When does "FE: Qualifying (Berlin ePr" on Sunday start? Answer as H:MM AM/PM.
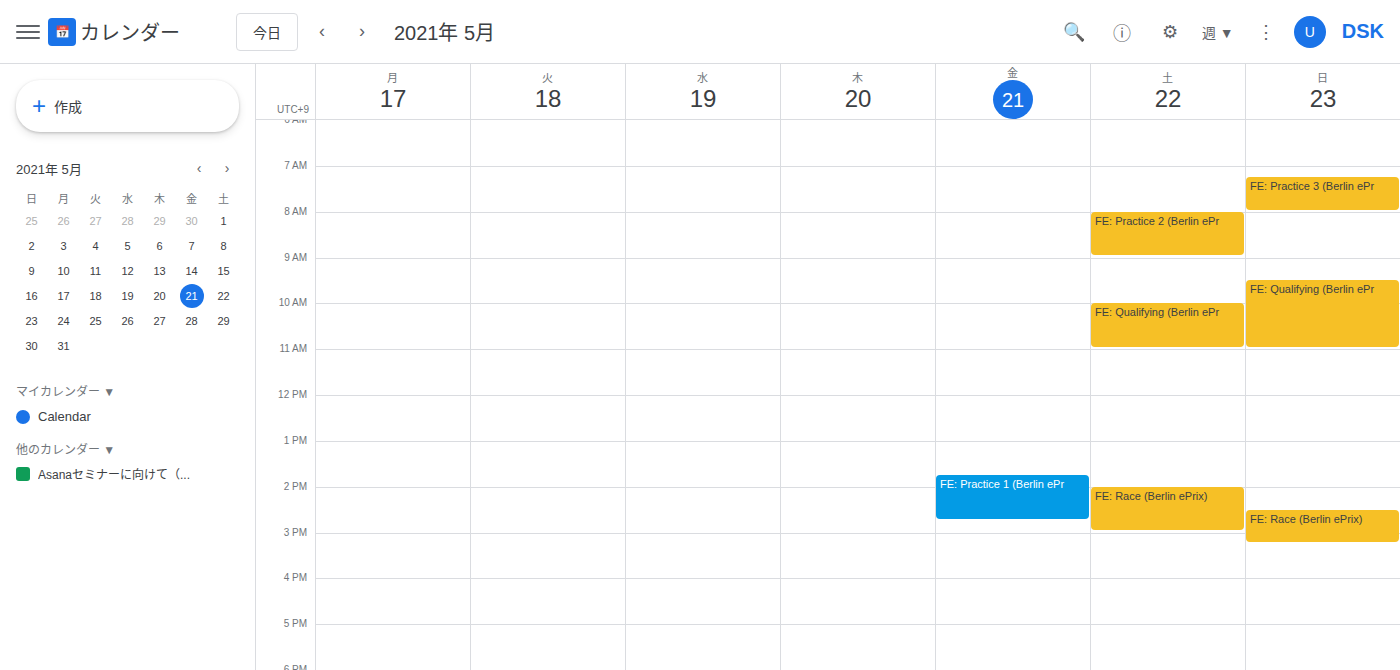
9:30 AM